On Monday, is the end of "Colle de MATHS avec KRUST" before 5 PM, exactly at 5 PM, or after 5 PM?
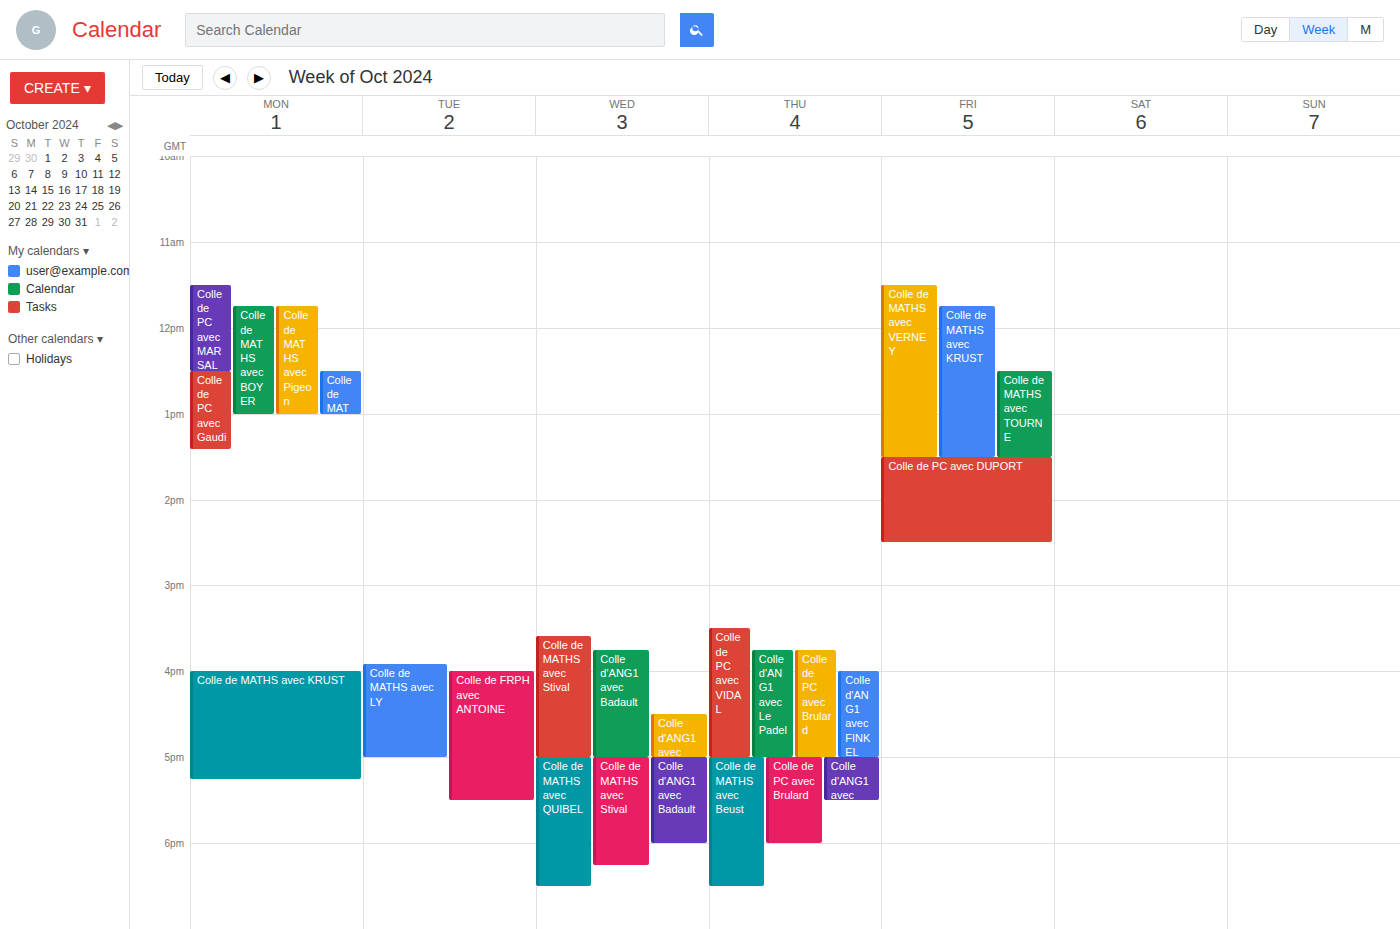
5:15 PM -- after 5 PM, 15 minutes below the 5 PM line.